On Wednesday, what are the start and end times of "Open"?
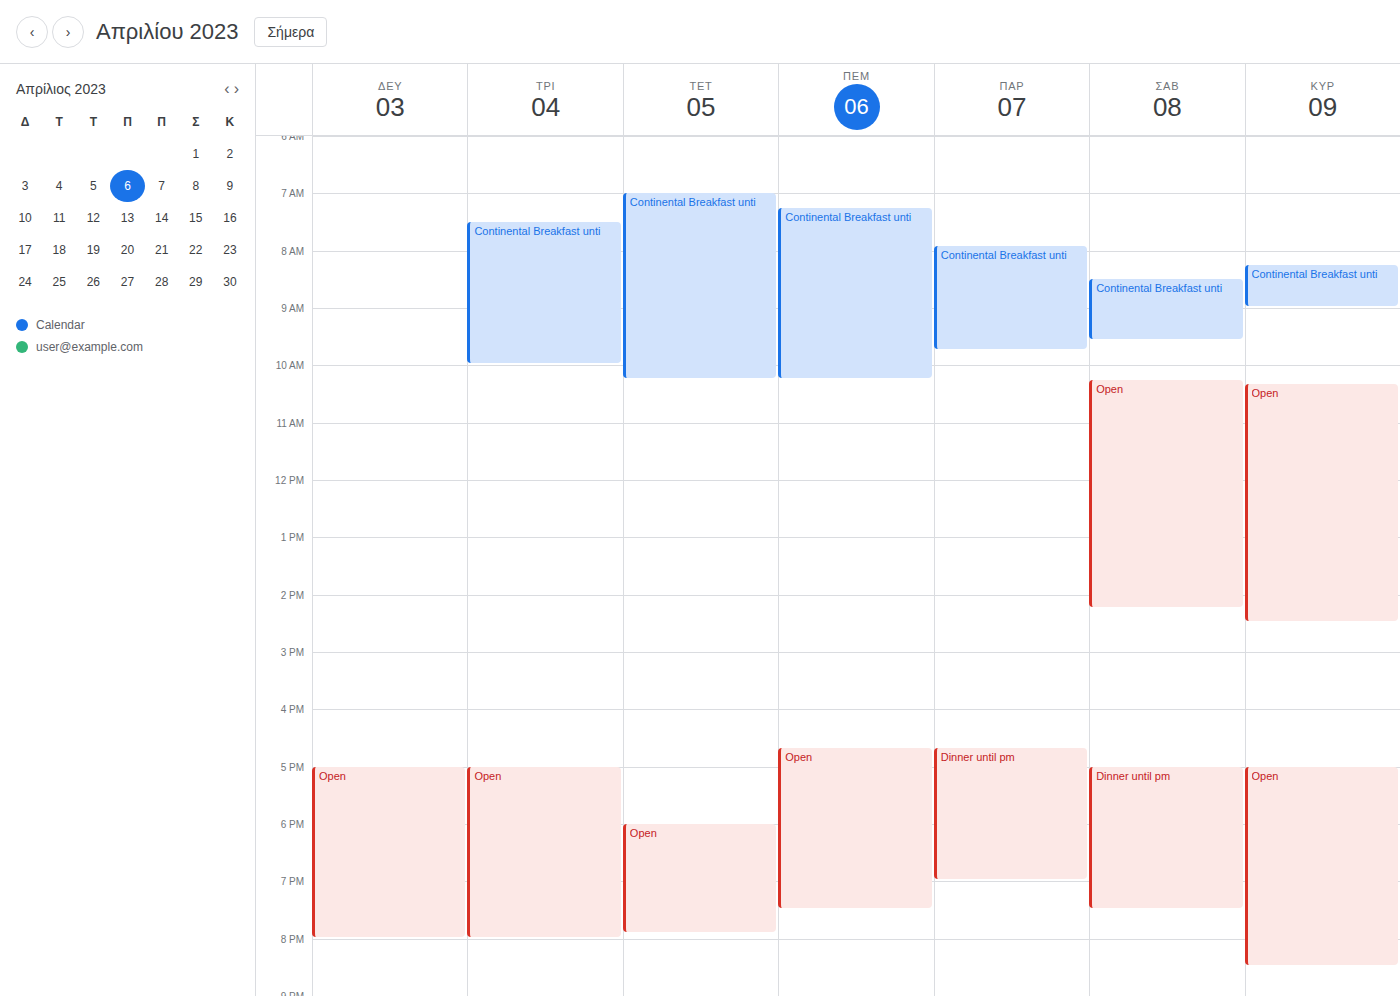
6:00 PM to 7:55 PM